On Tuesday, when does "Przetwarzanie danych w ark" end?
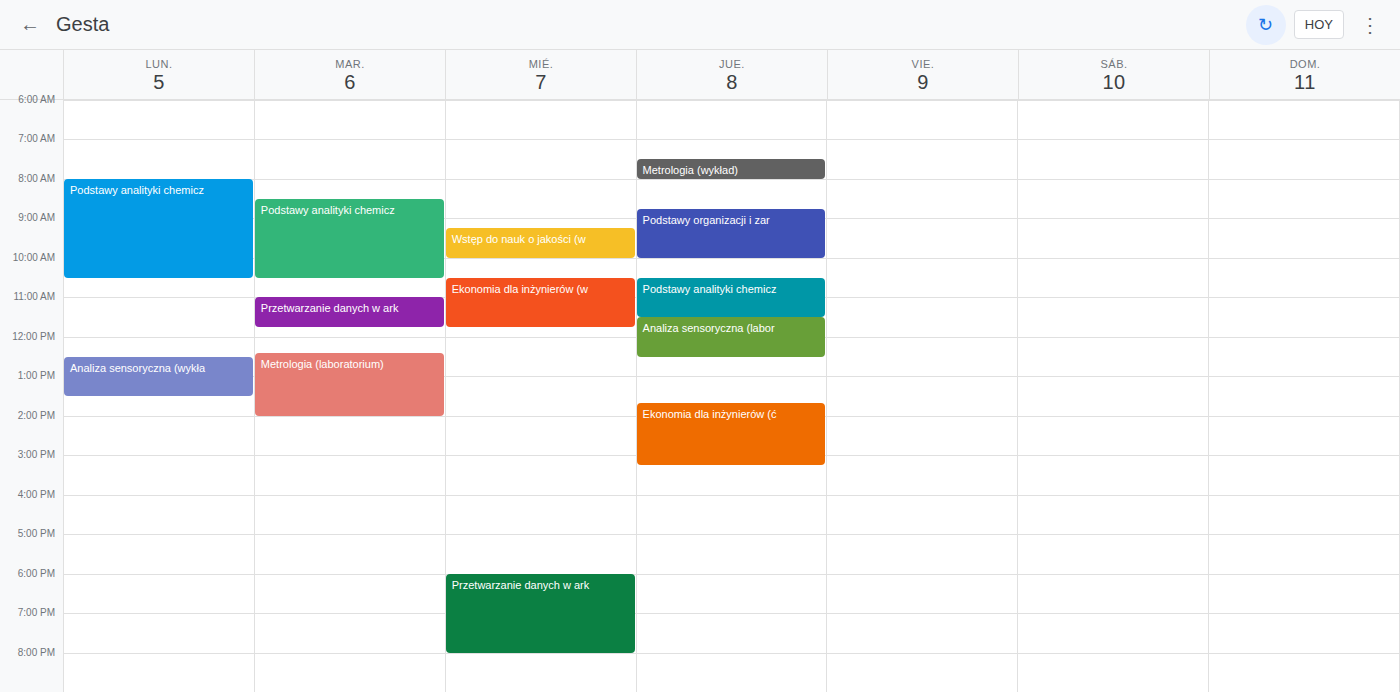
11:45 AM